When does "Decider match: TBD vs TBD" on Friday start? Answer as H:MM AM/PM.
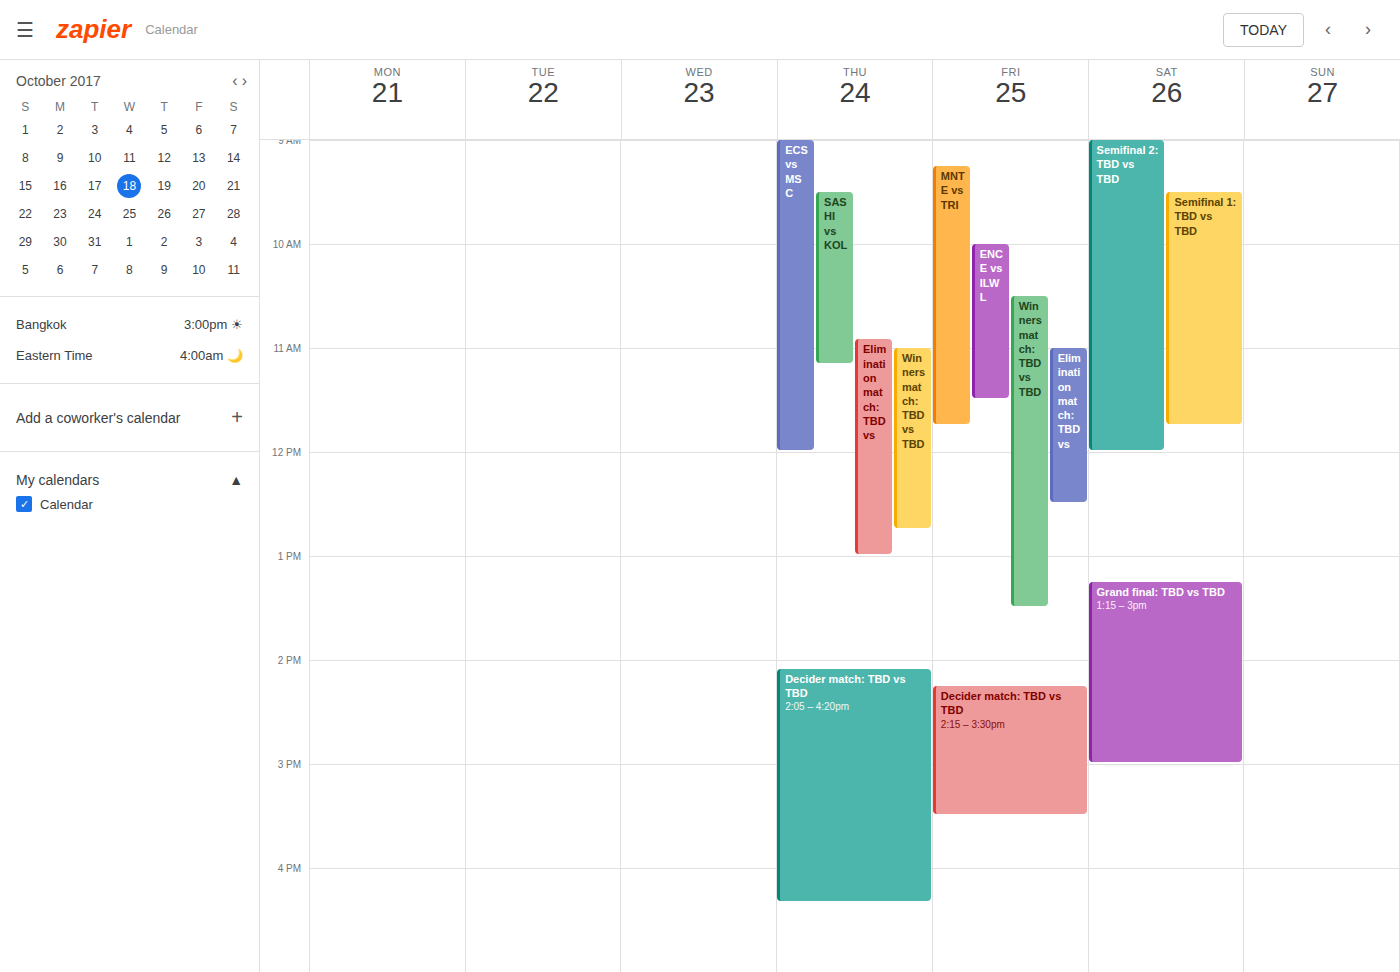
2:15 PM